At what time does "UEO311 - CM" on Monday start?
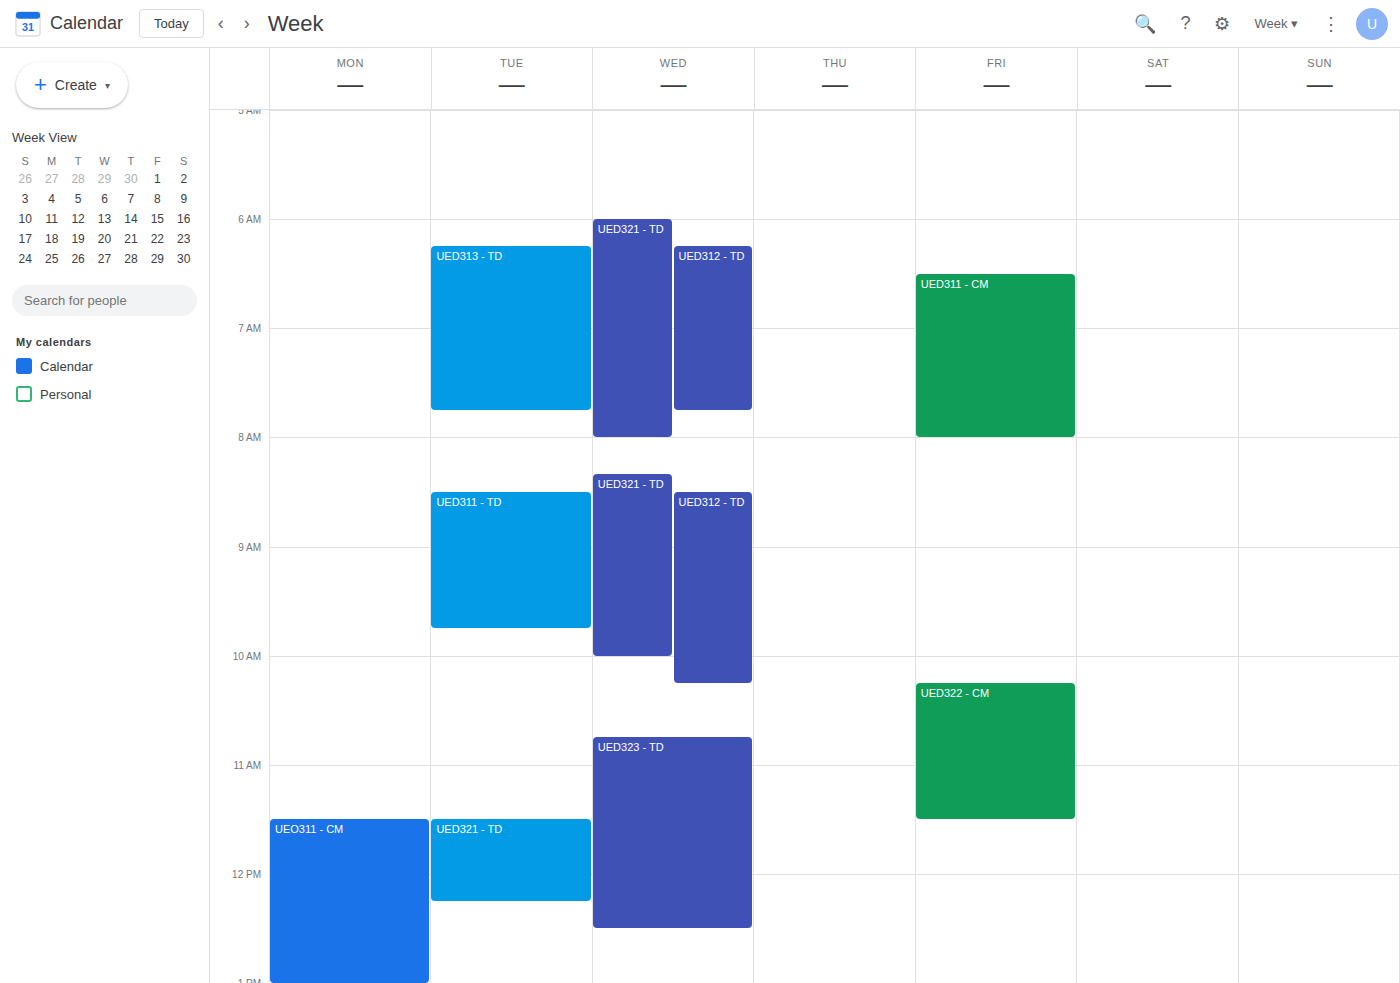
11:30 AM